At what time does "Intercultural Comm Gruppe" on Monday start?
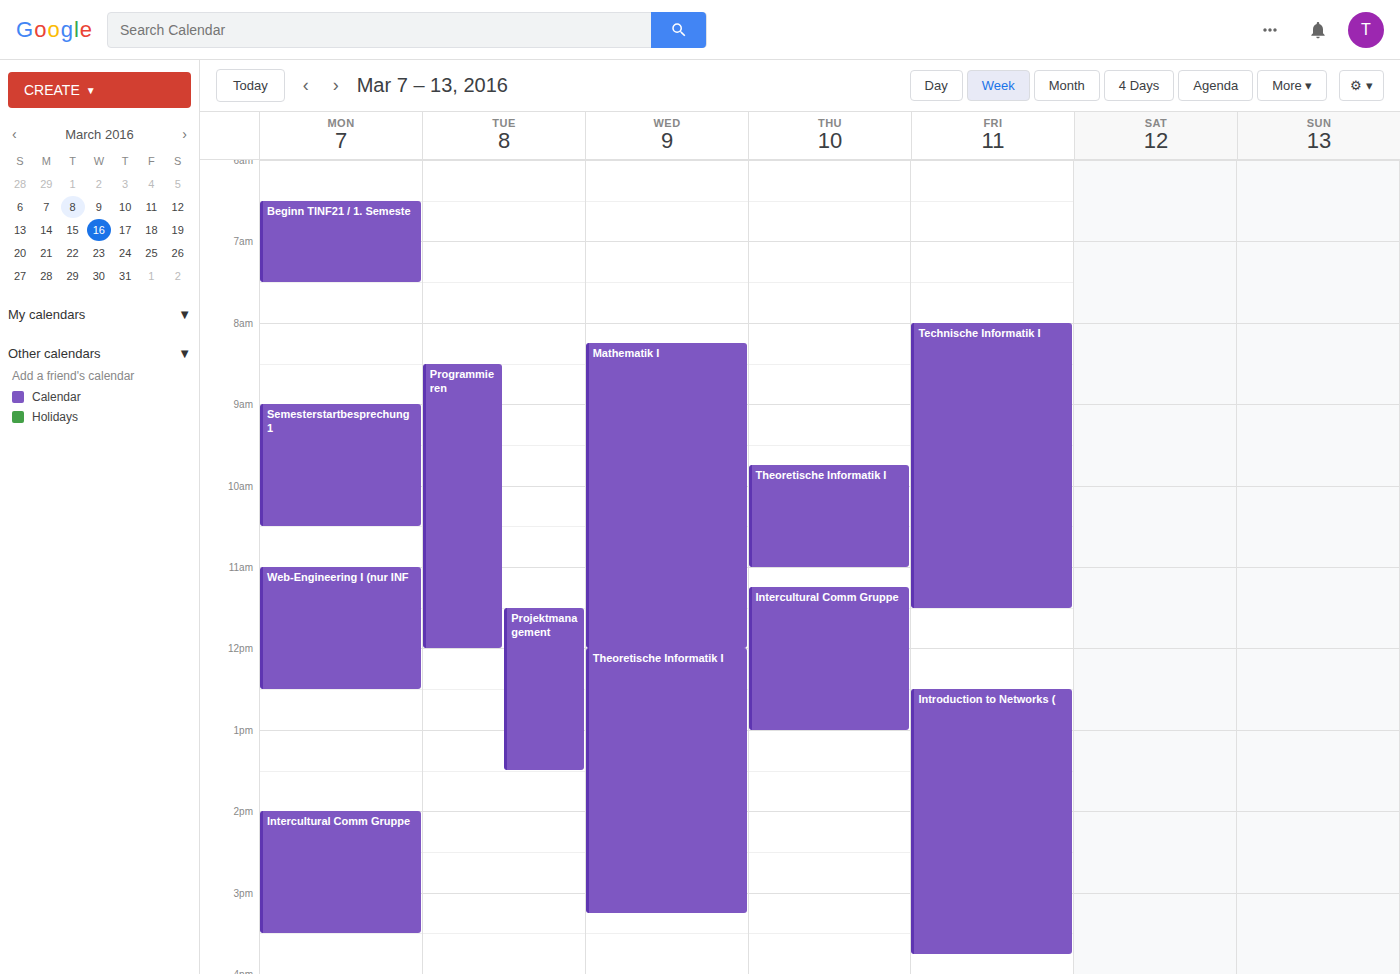
2:00 PM